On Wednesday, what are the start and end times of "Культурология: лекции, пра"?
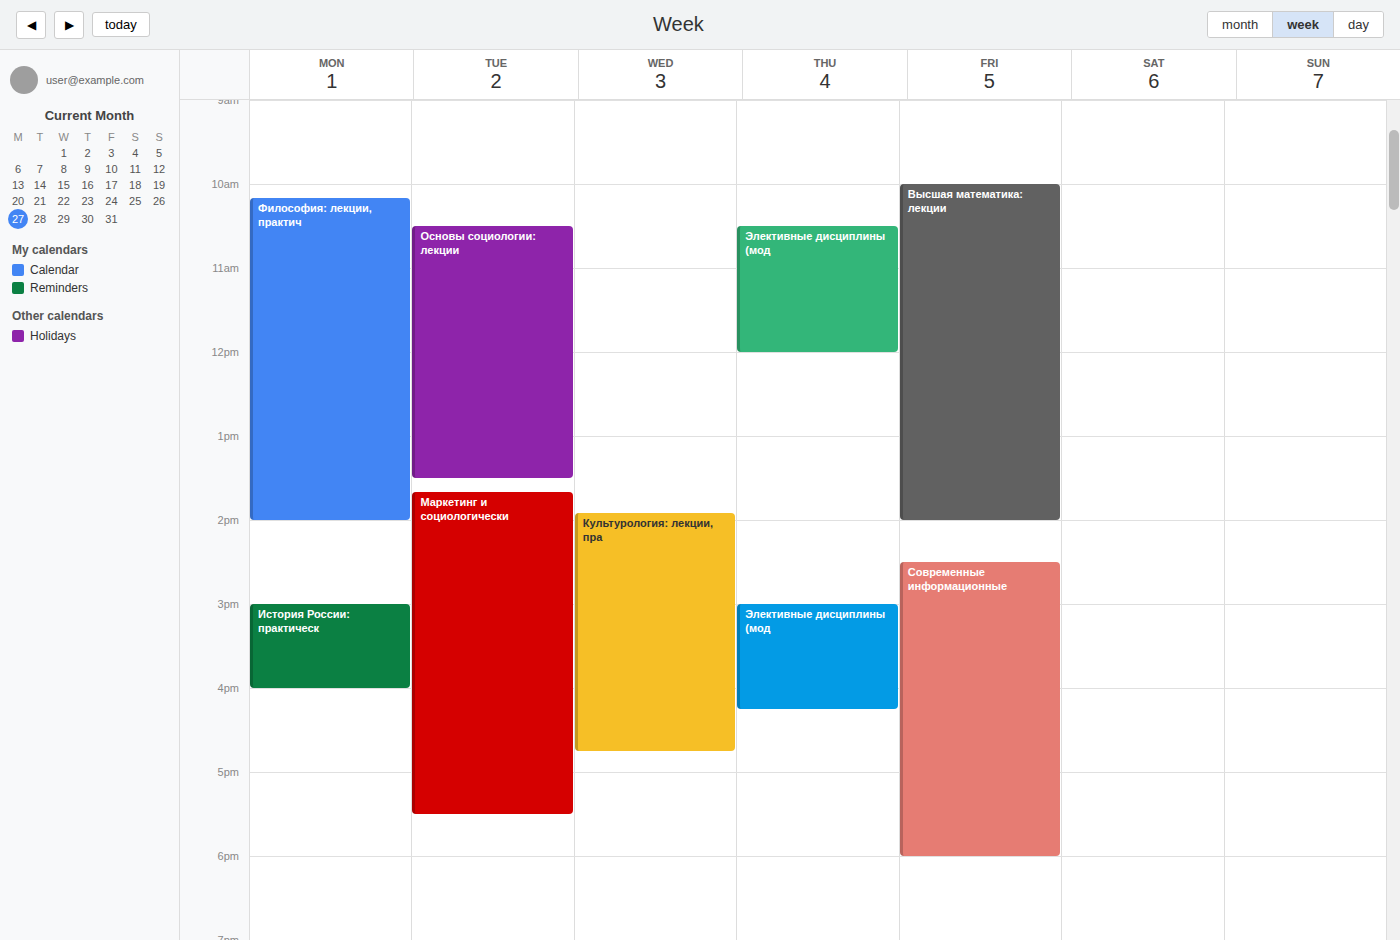
1:55 PM to 4:45 PM